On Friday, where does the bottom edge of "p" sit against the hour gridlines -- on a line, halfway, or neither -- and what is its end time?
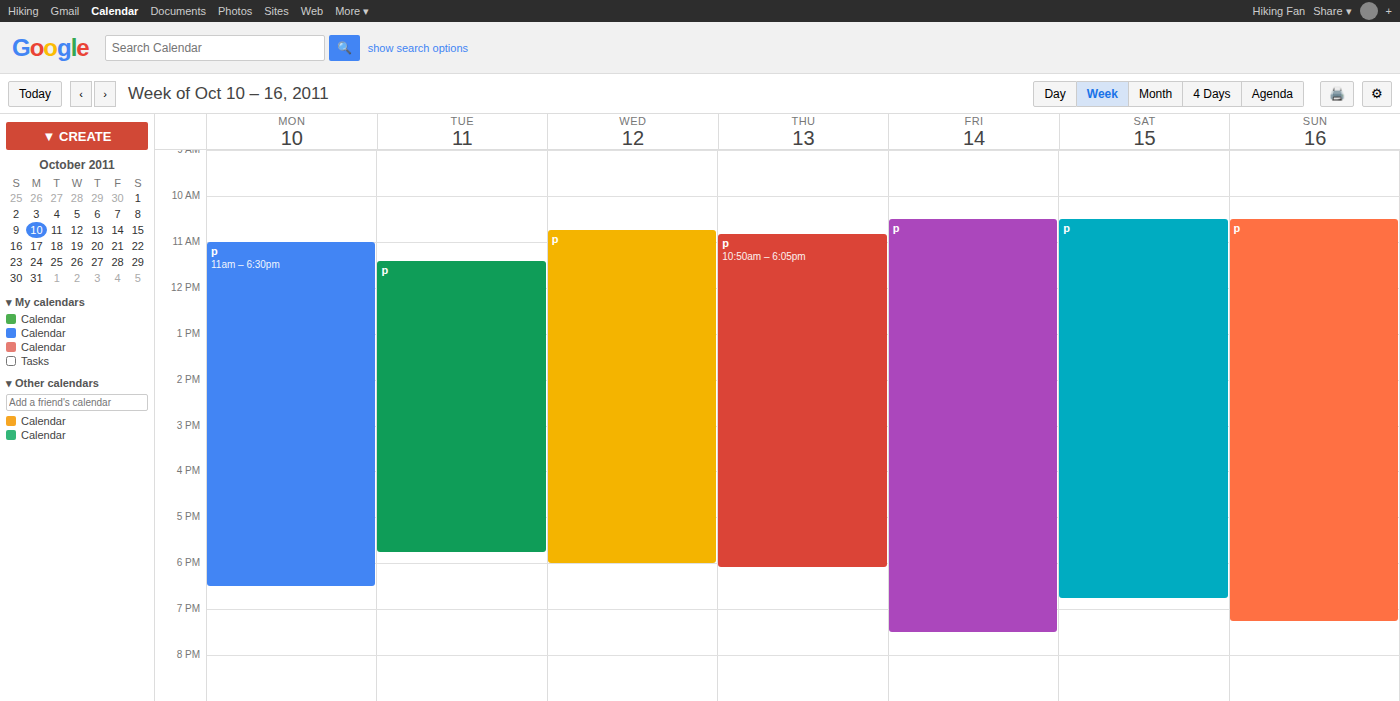
19:30 -- halfway between the 19:00 and 20:00 lines.